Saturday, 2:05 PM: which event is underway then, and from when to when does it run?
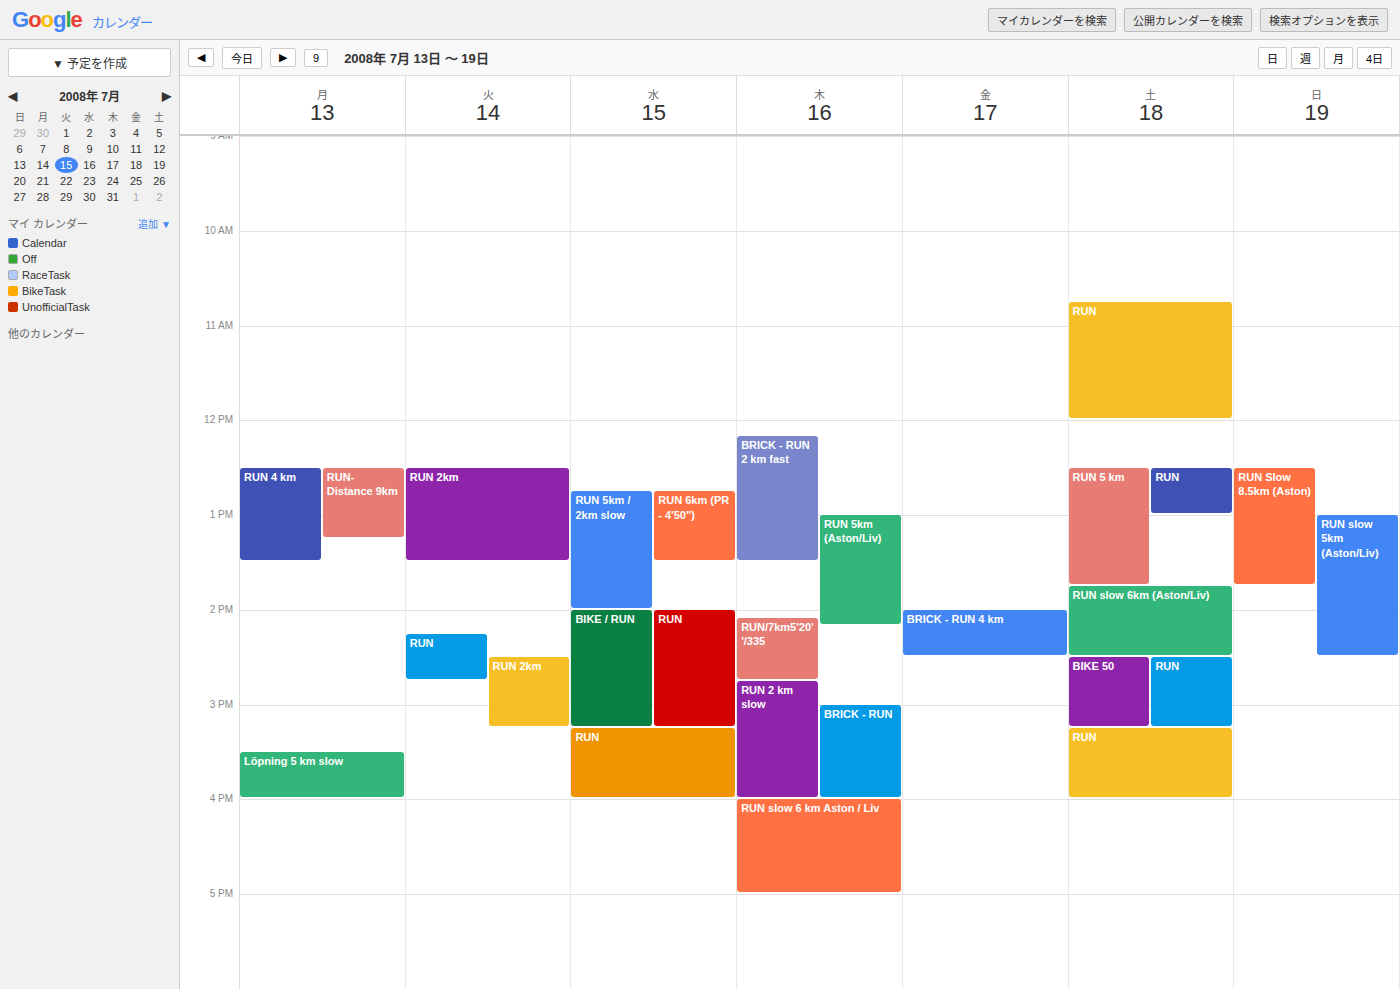
"RUN slow 6km (Aston/Liv)", 1:45 PM to 2:30 PM